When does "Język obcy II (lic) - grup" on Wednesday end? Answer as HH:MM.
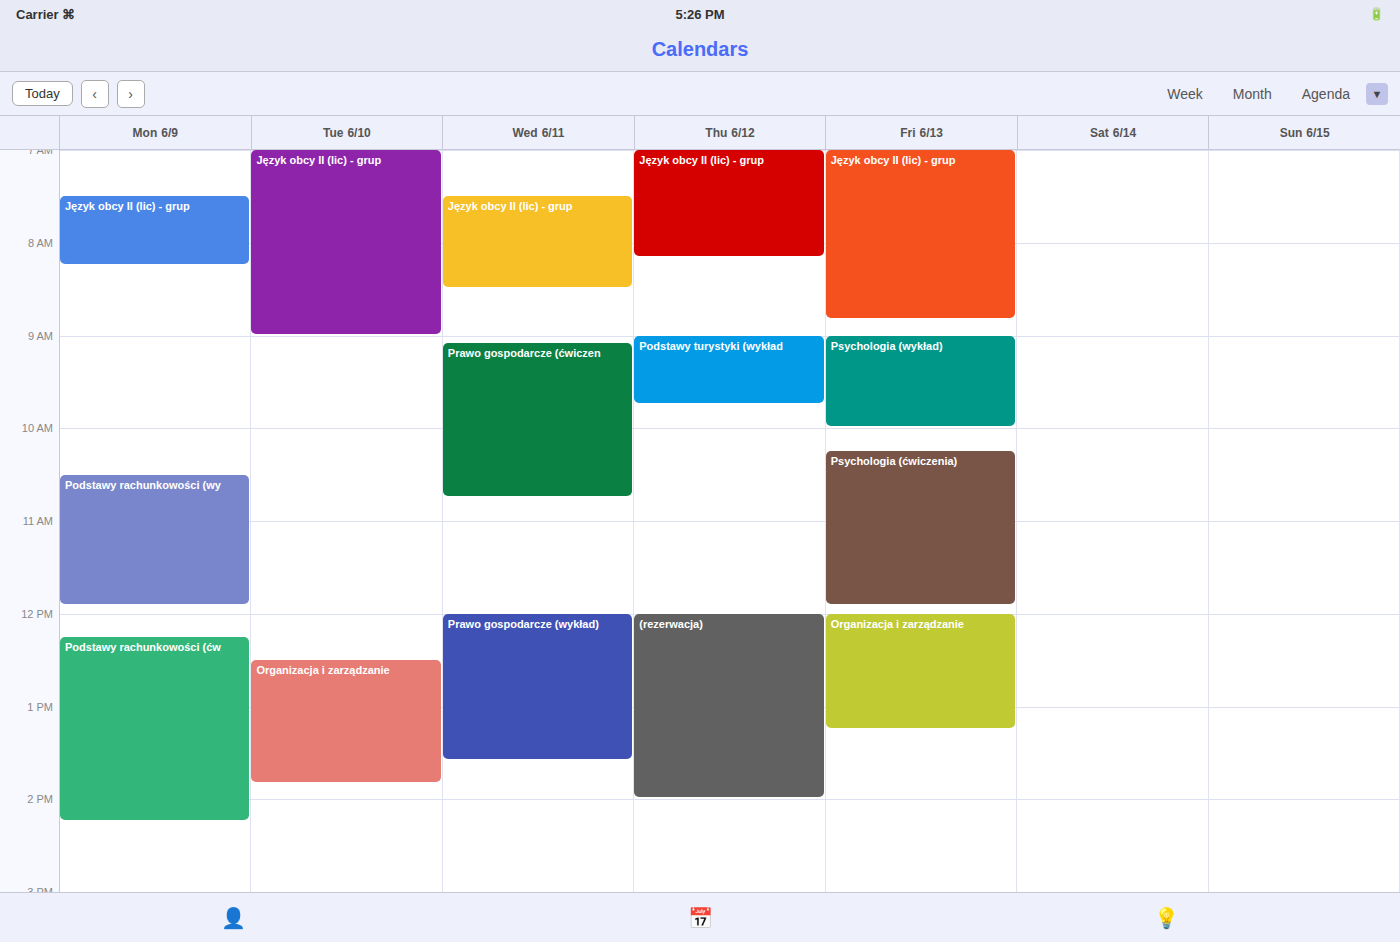
08:30